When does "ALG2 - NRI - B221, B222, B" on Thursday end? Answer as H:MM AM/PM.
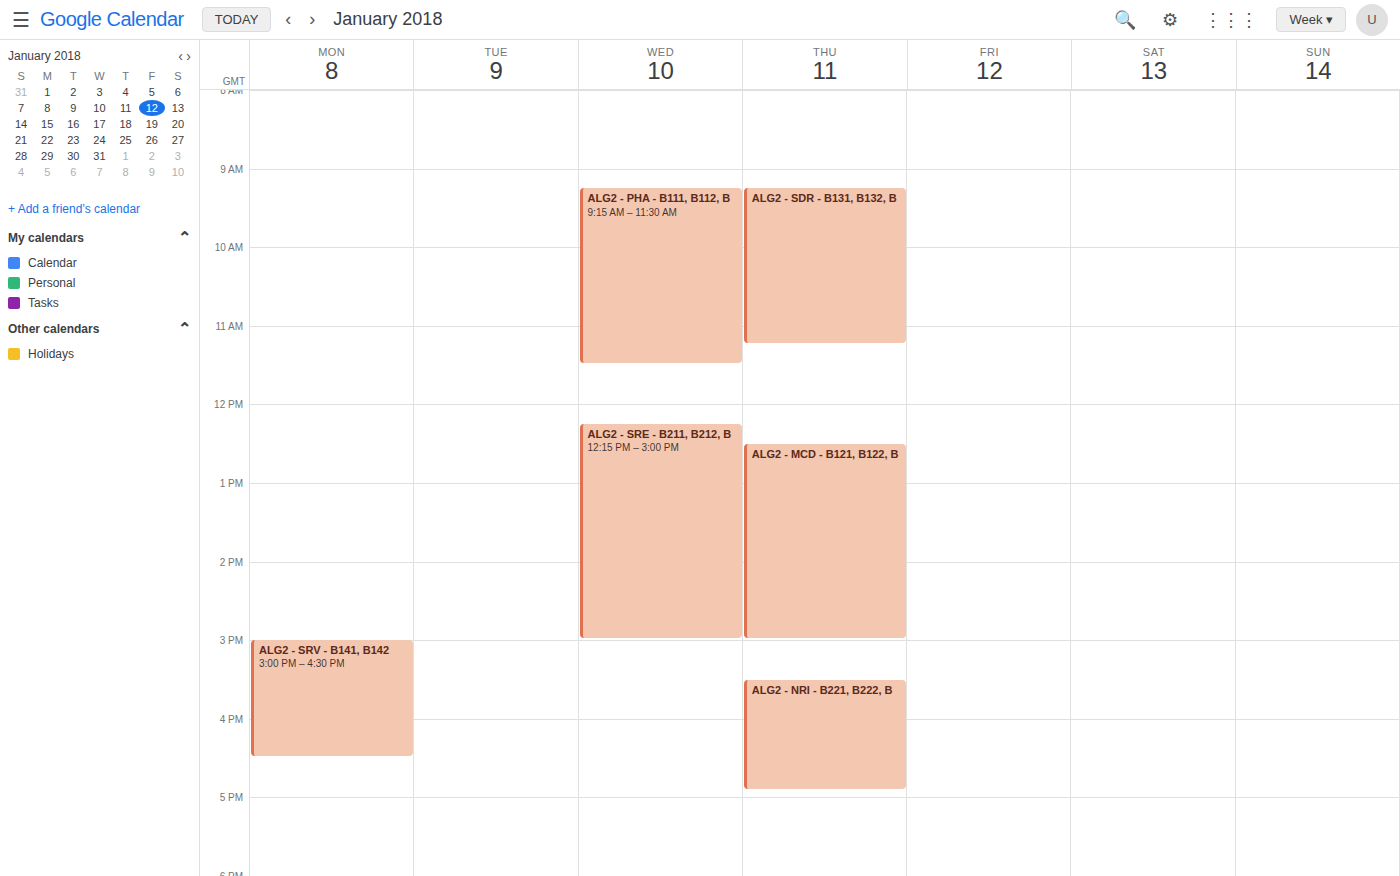
4:55 PM